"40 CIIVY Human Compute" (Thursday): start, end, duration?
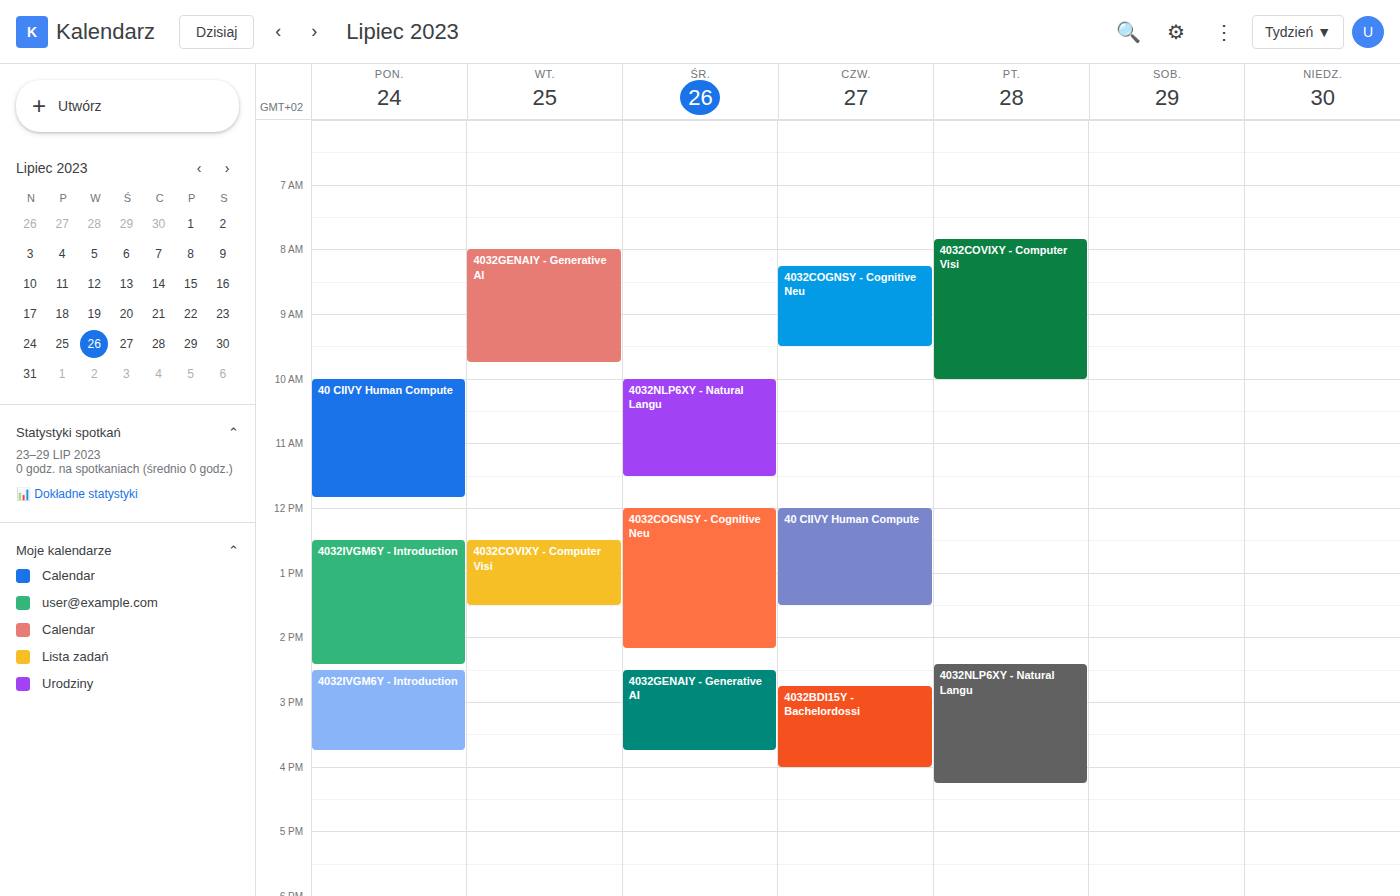
12:00 PM to 1:30 PM, 1 hour 30 minutes